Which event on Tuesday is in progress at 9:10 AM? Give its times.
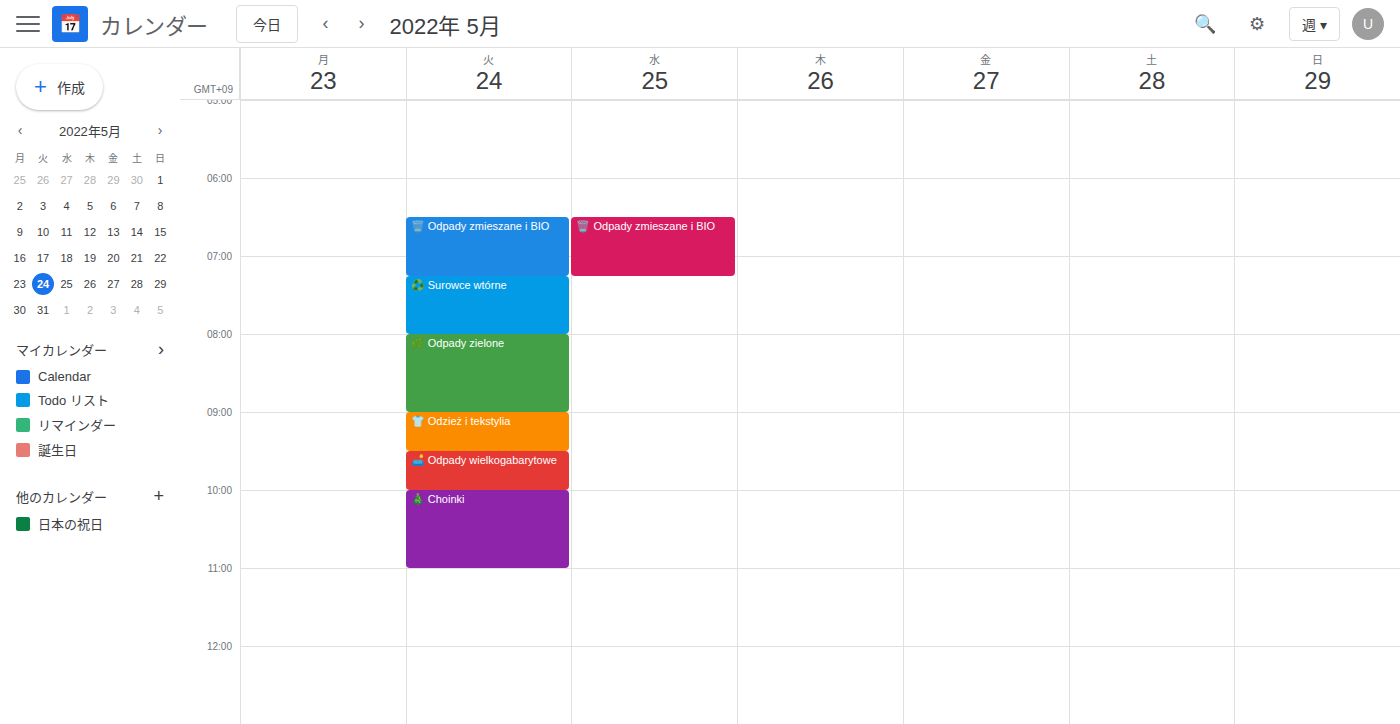
"👕 Odzież i tekstylia", 9:00 AM to 9:30 AM